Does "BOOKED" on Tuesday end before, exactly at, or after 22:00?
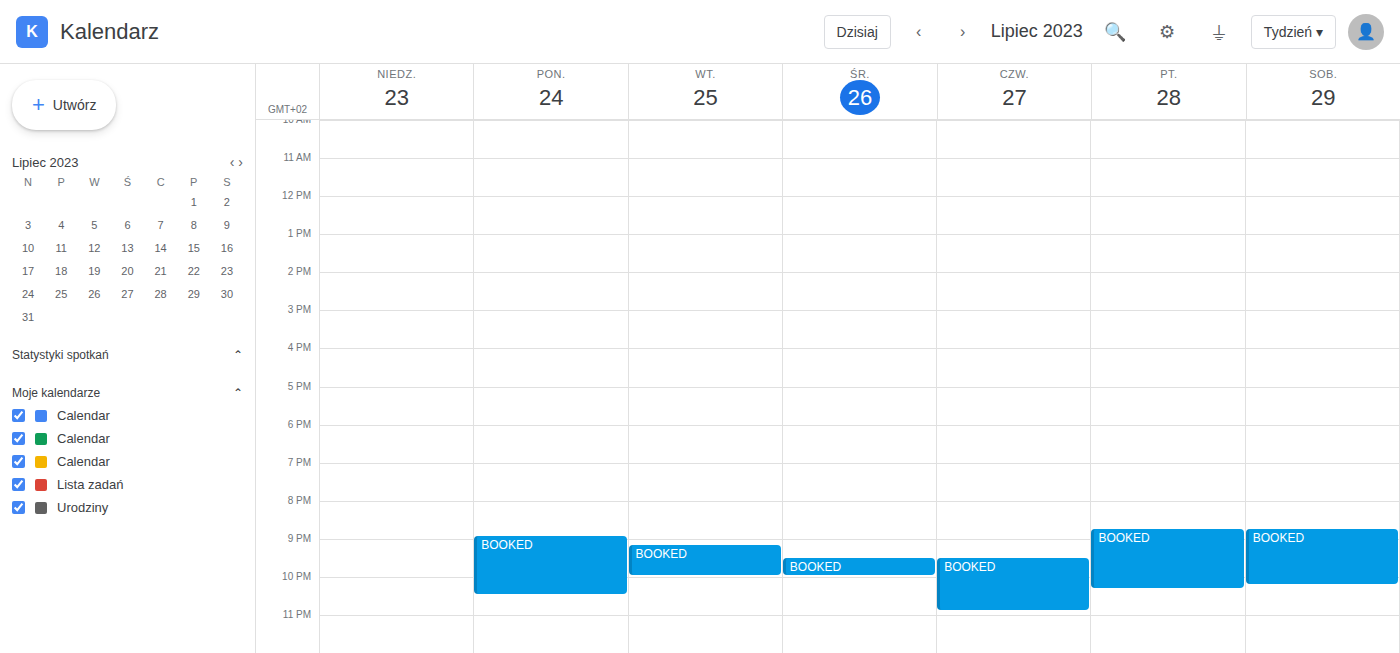
22:00 -- exactly at 22:00, on the 22:00 line.